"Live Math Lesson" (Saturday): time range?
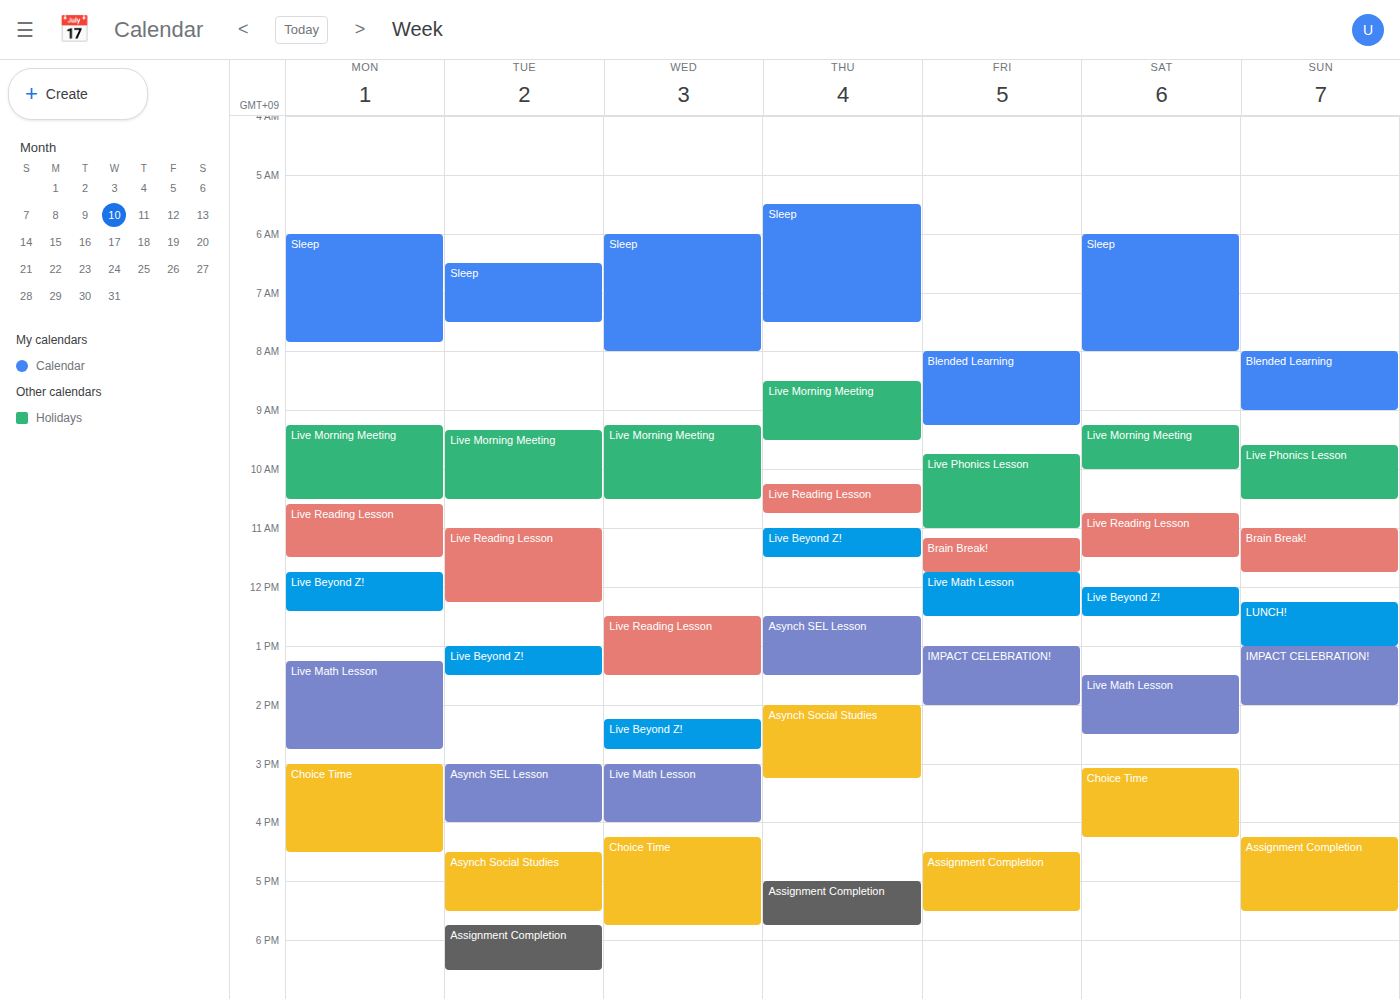
1:30 PM to 2:30 PM